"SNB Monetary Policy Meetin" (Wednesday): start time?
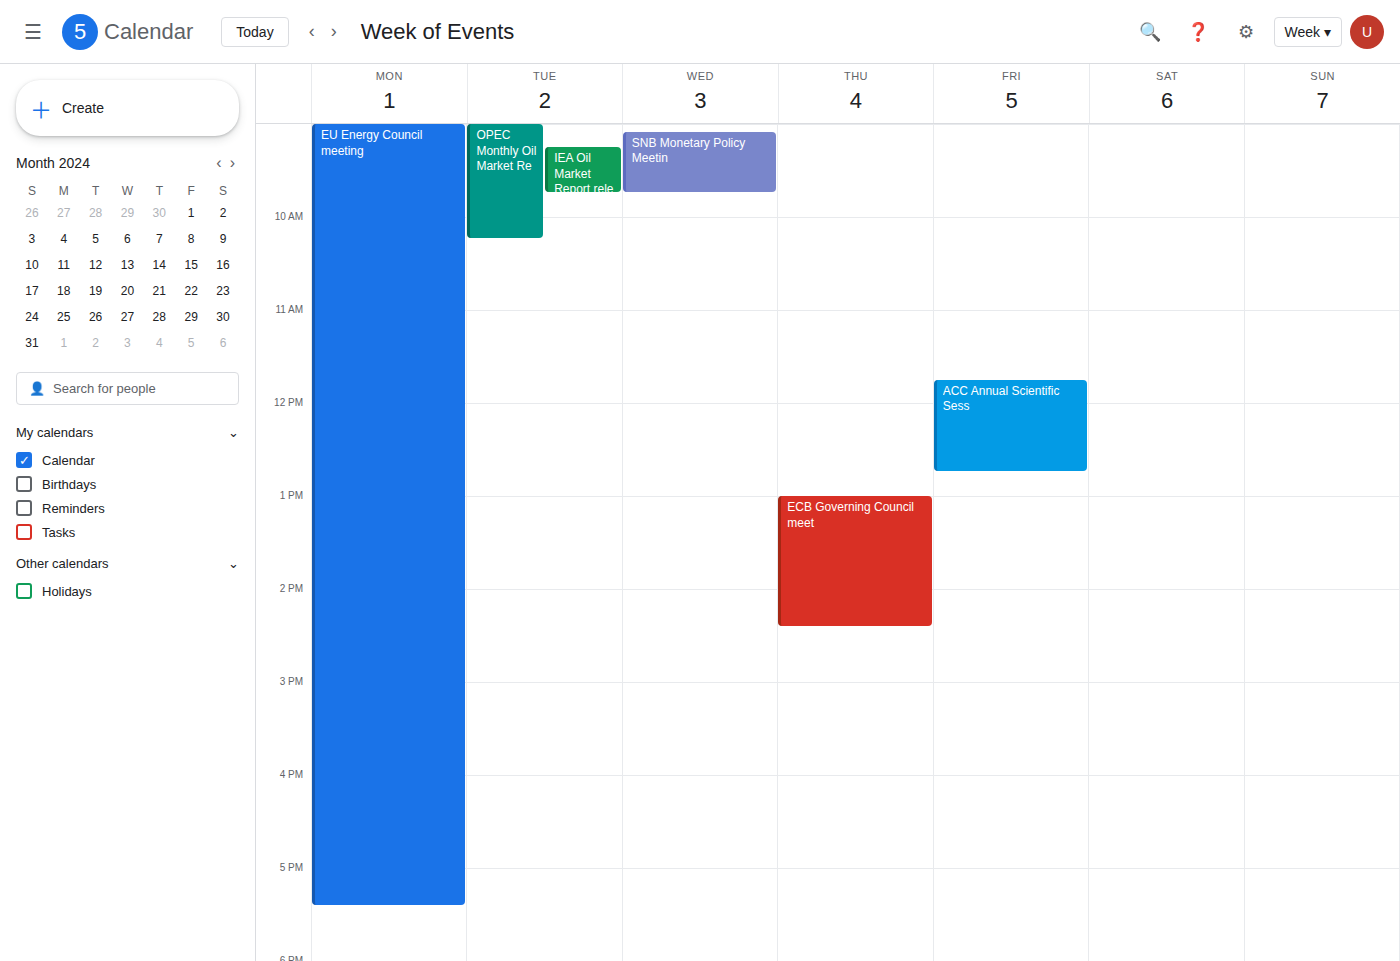
09:05